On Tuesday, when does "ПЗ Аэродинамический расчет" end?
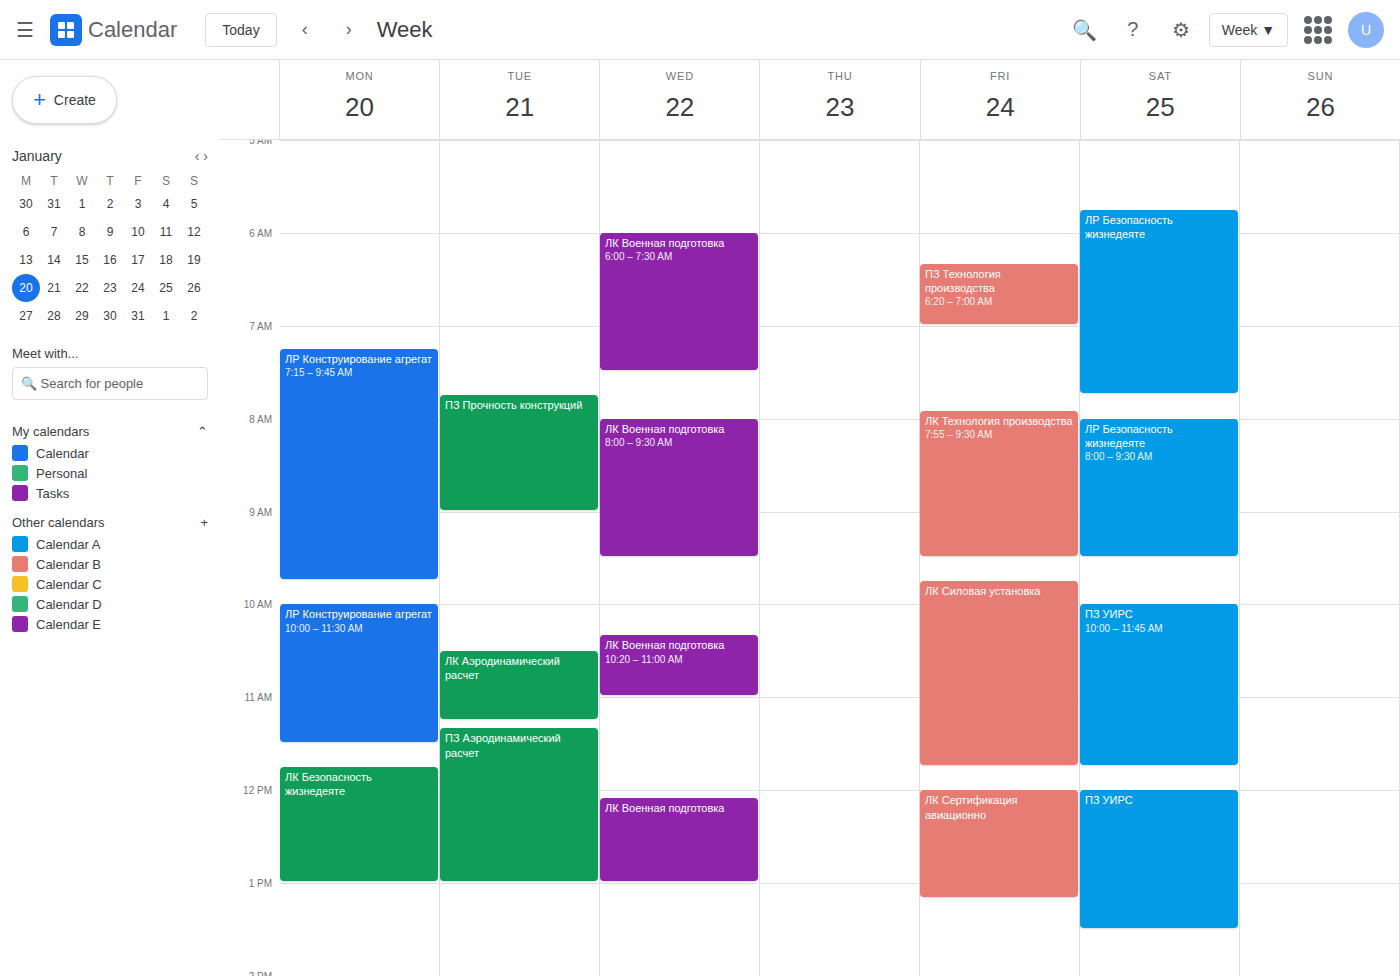
13:00